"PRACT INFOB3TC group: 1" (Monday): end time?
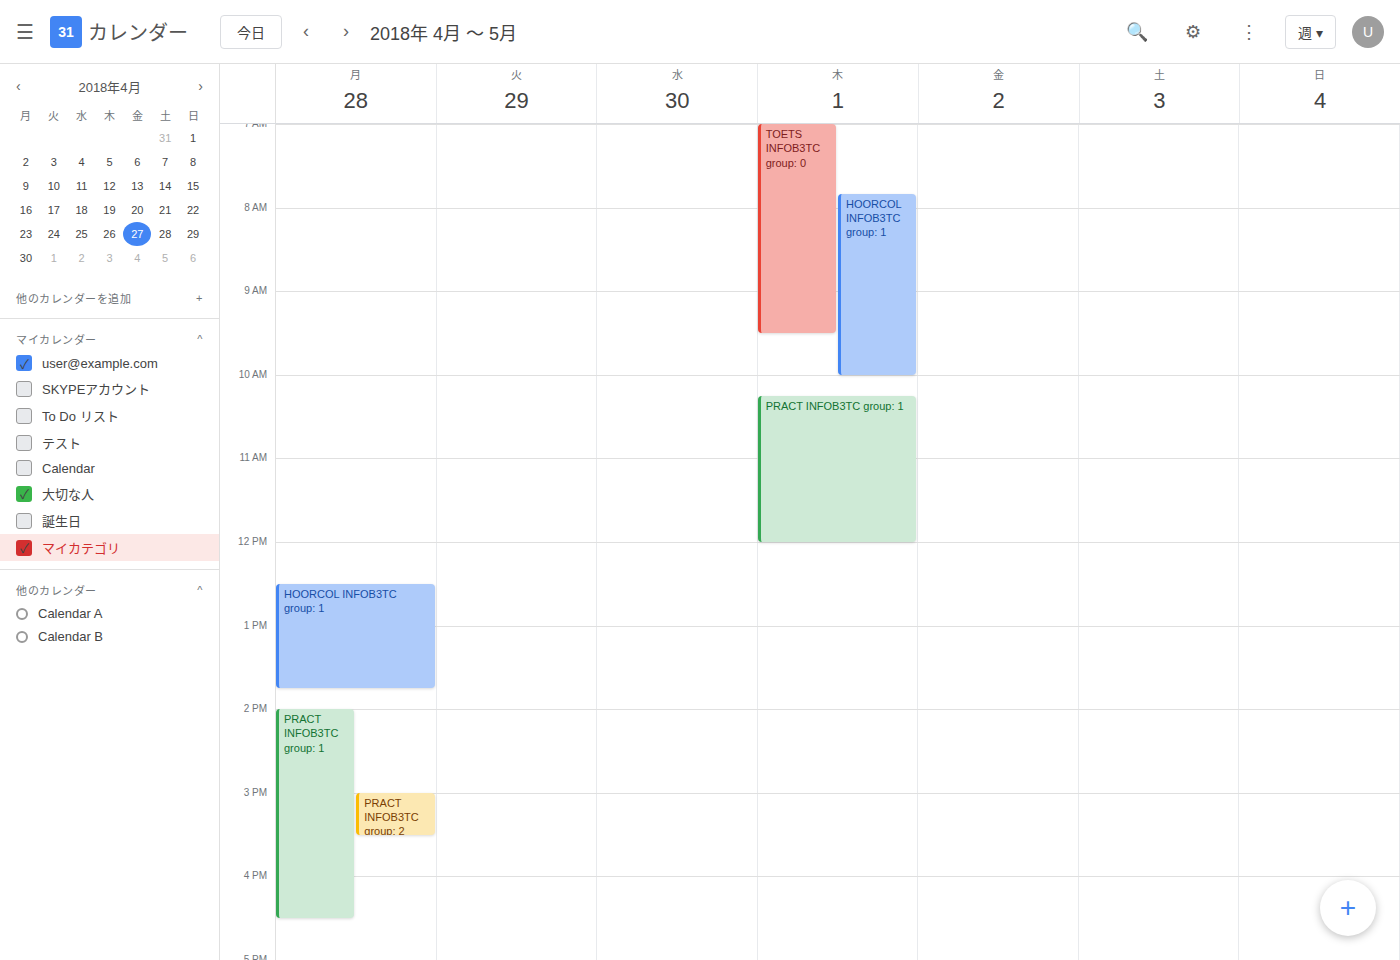
4:30 PM